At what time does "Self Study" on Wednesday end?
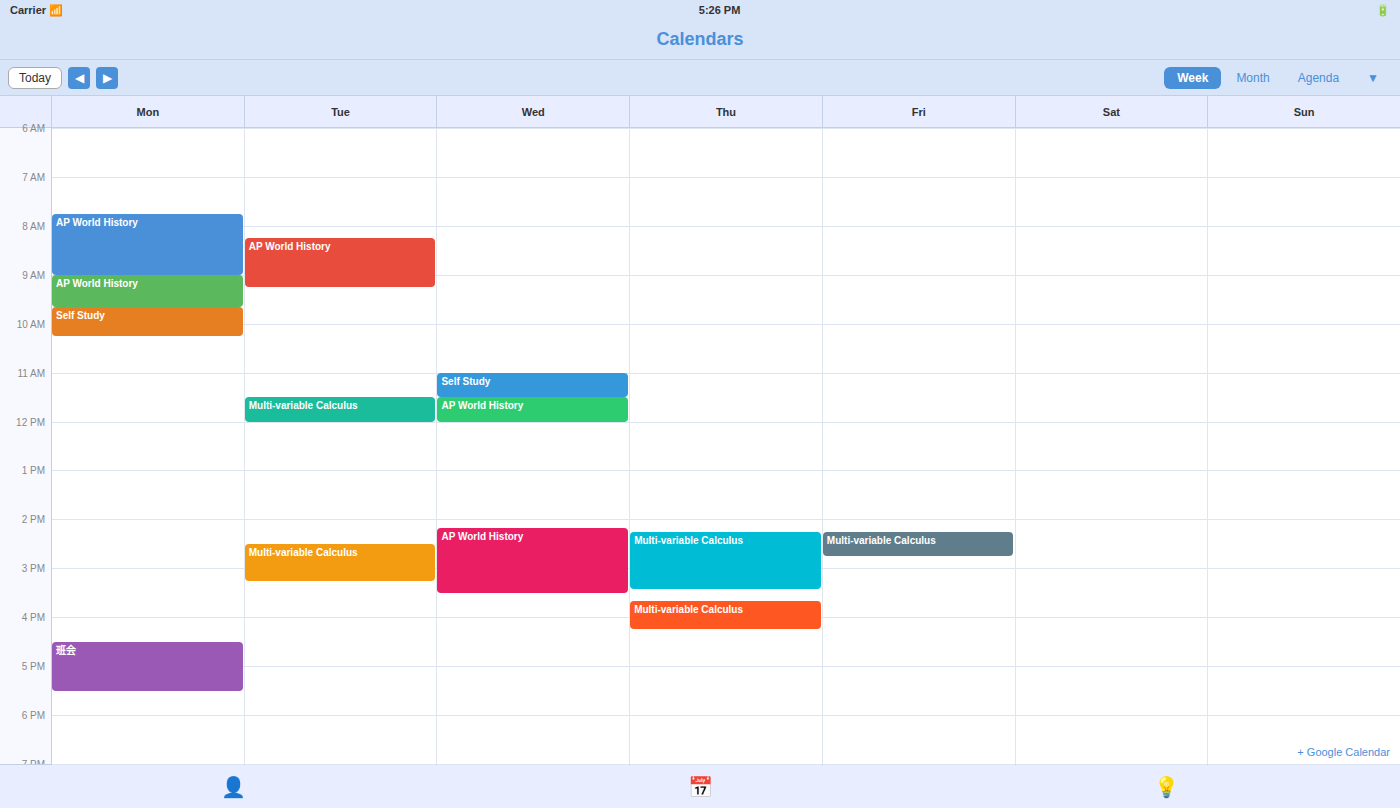
11:30